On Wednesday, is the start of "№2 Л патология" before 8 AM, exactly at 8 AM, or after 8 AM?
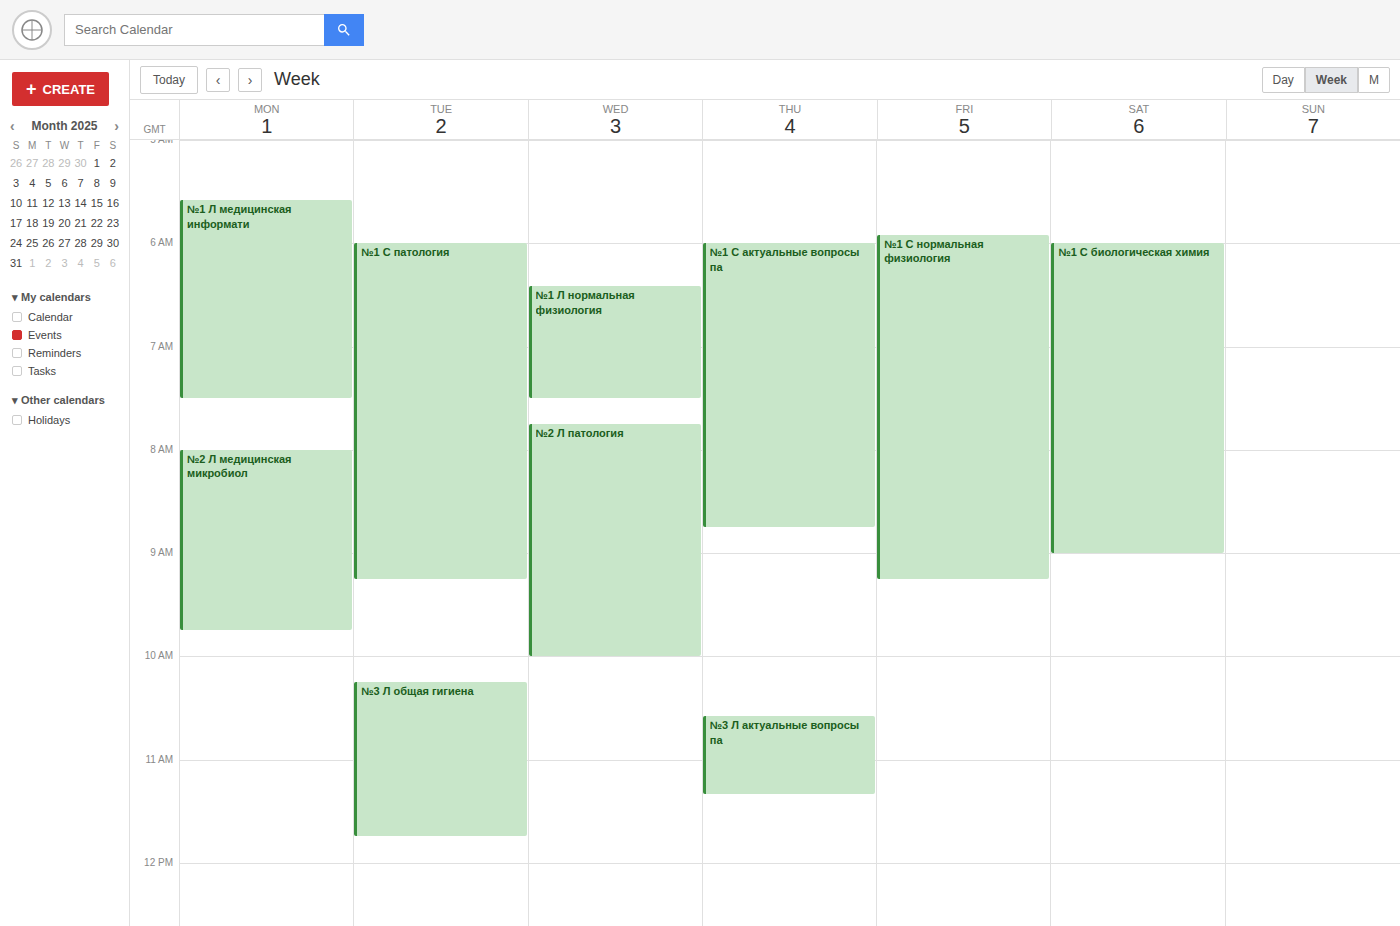
7:45 AM -- before 8 AM, 15 minutes above the 8 AM line.